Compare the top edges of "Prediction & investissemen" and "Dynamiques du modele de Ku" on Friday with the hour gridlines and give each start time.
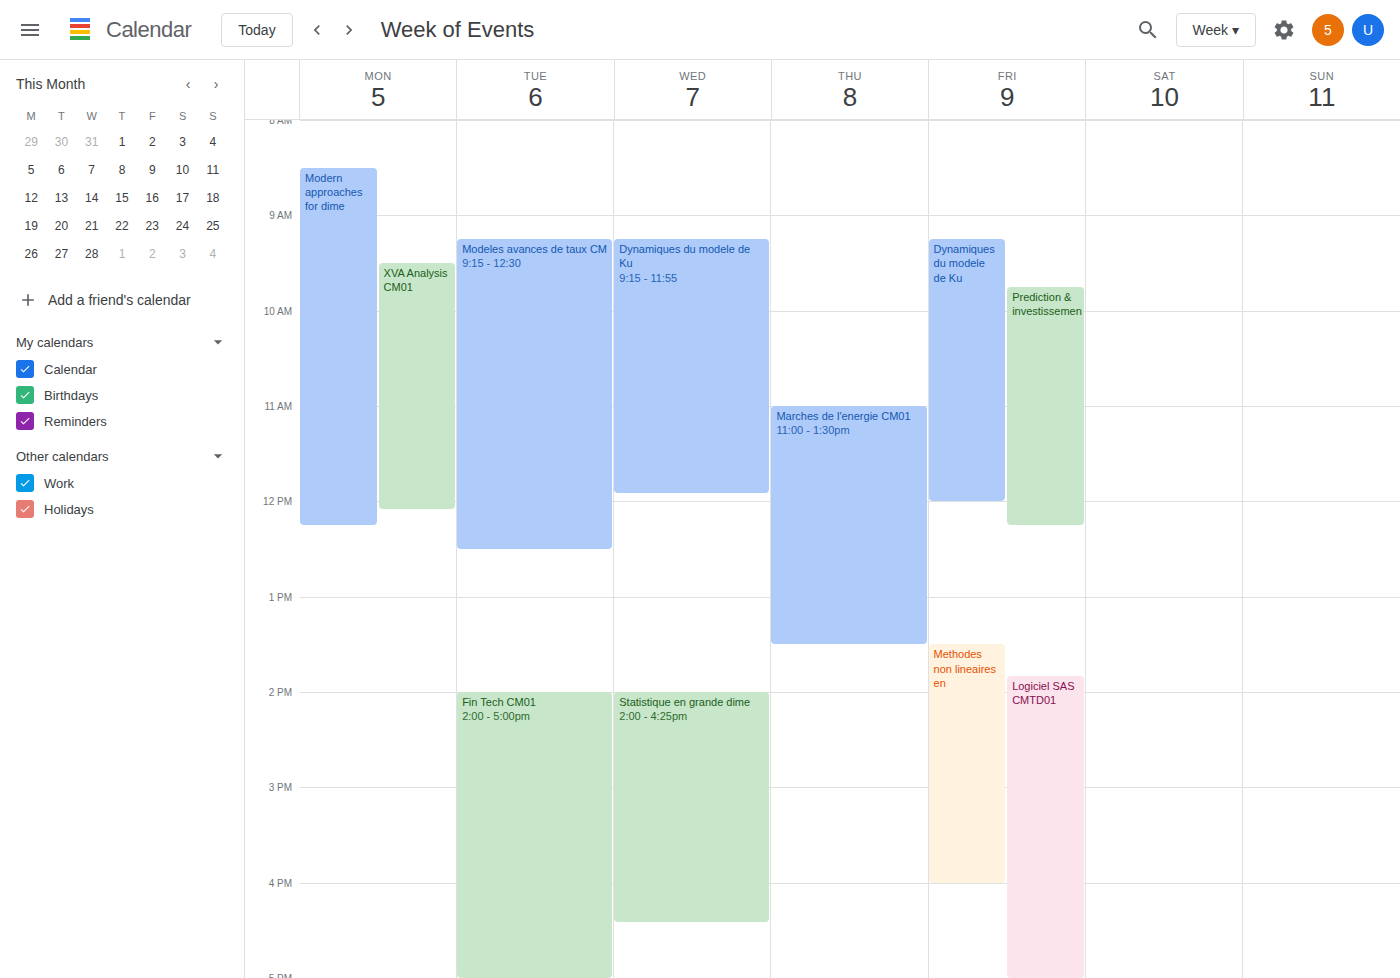
"Prediction & investissemen": 9:45 AM, neither: three quarters of the way from the 9 AM line to the 10 AM line. "Dynamiques du modele de Ku": 9:15 AM, neither: a quarter of the way from the 9 AM line to the 10 AM line.